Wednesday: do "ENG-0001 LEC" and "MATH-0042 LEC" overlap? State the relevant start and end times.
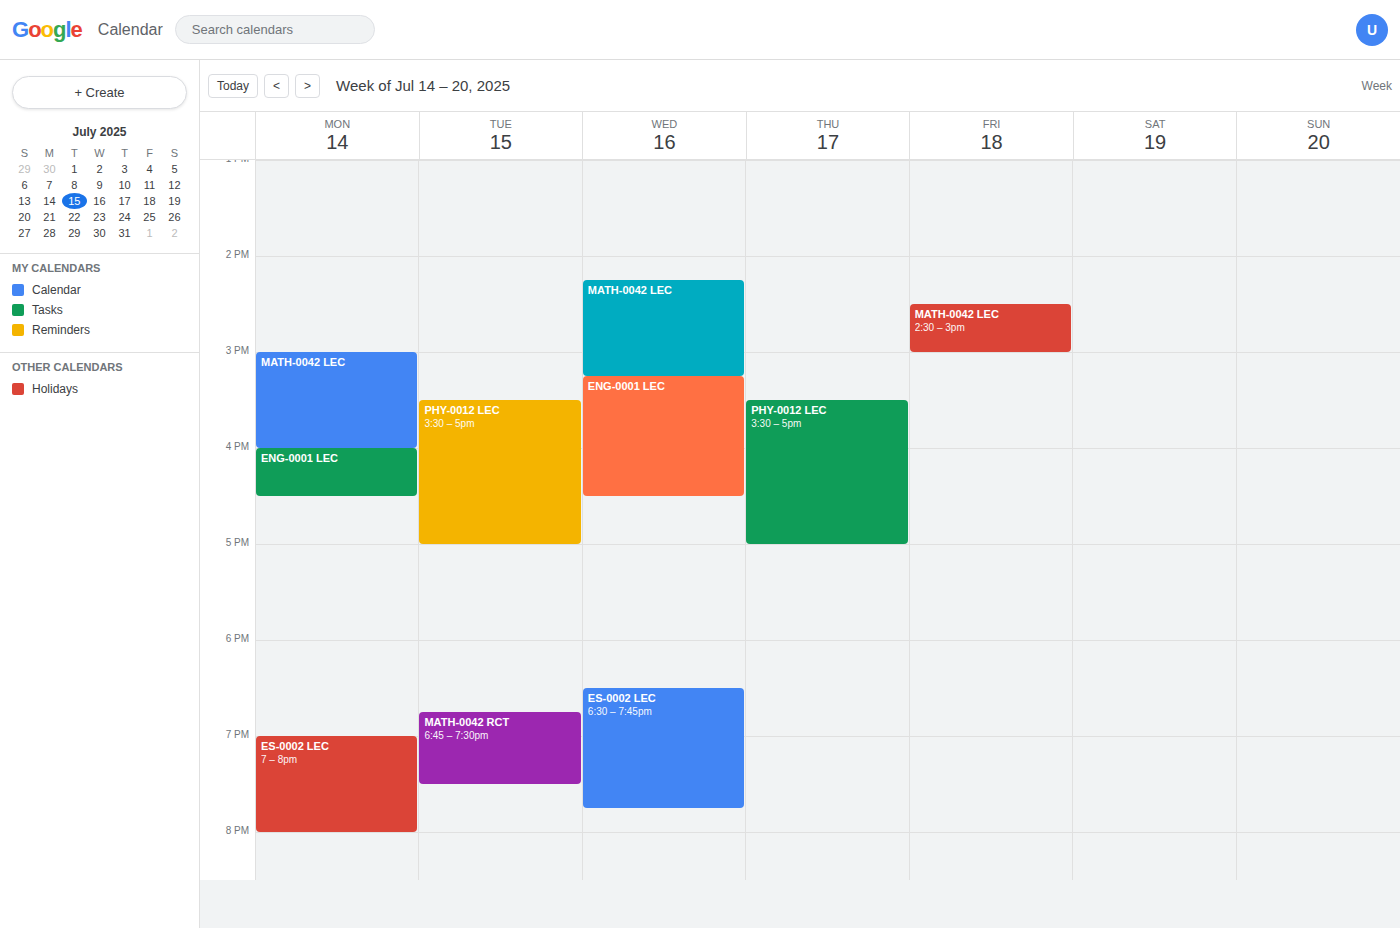
"MATH-0042 LEC" ends at 15:15, exactly when "ENG-0001 LEC" starts -- they touch but do not overlap.